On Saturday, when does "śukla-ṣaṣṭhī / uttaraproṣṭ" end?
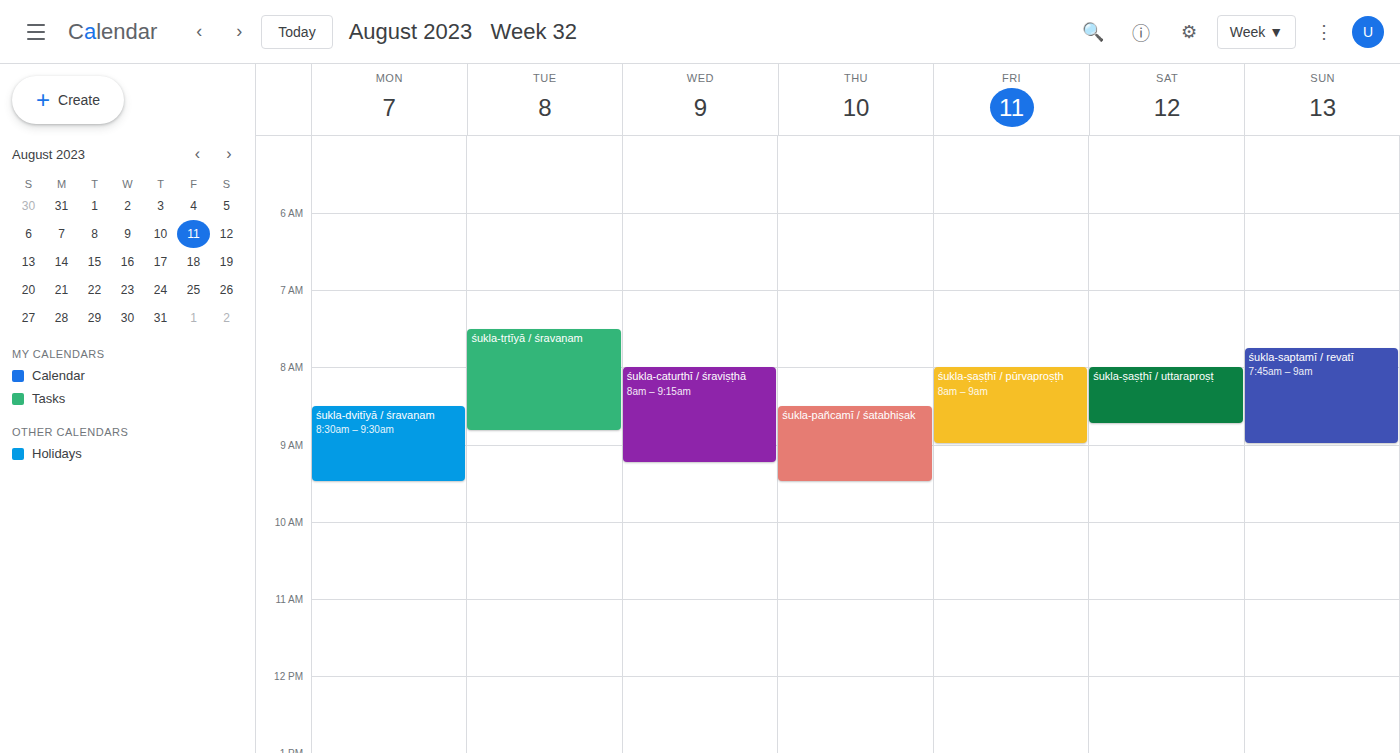
8:45 AM